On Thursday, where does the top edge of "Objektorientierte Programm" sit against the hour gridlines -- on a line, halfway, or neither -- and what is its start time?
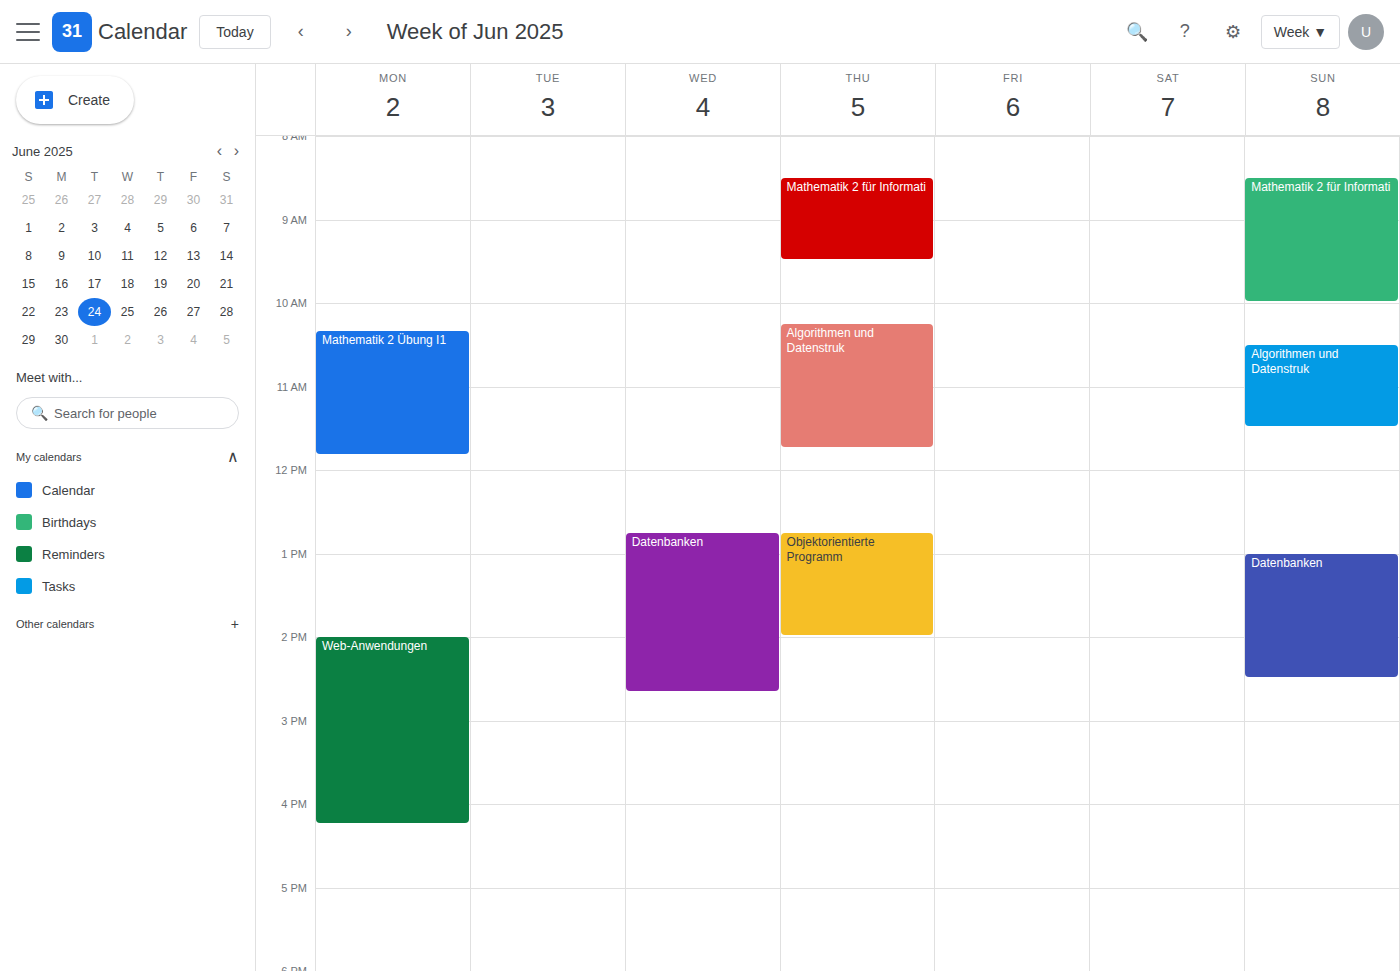
12:45 PM -- neither: three quarters of the way from the 12 PM line to the 1 PM line.